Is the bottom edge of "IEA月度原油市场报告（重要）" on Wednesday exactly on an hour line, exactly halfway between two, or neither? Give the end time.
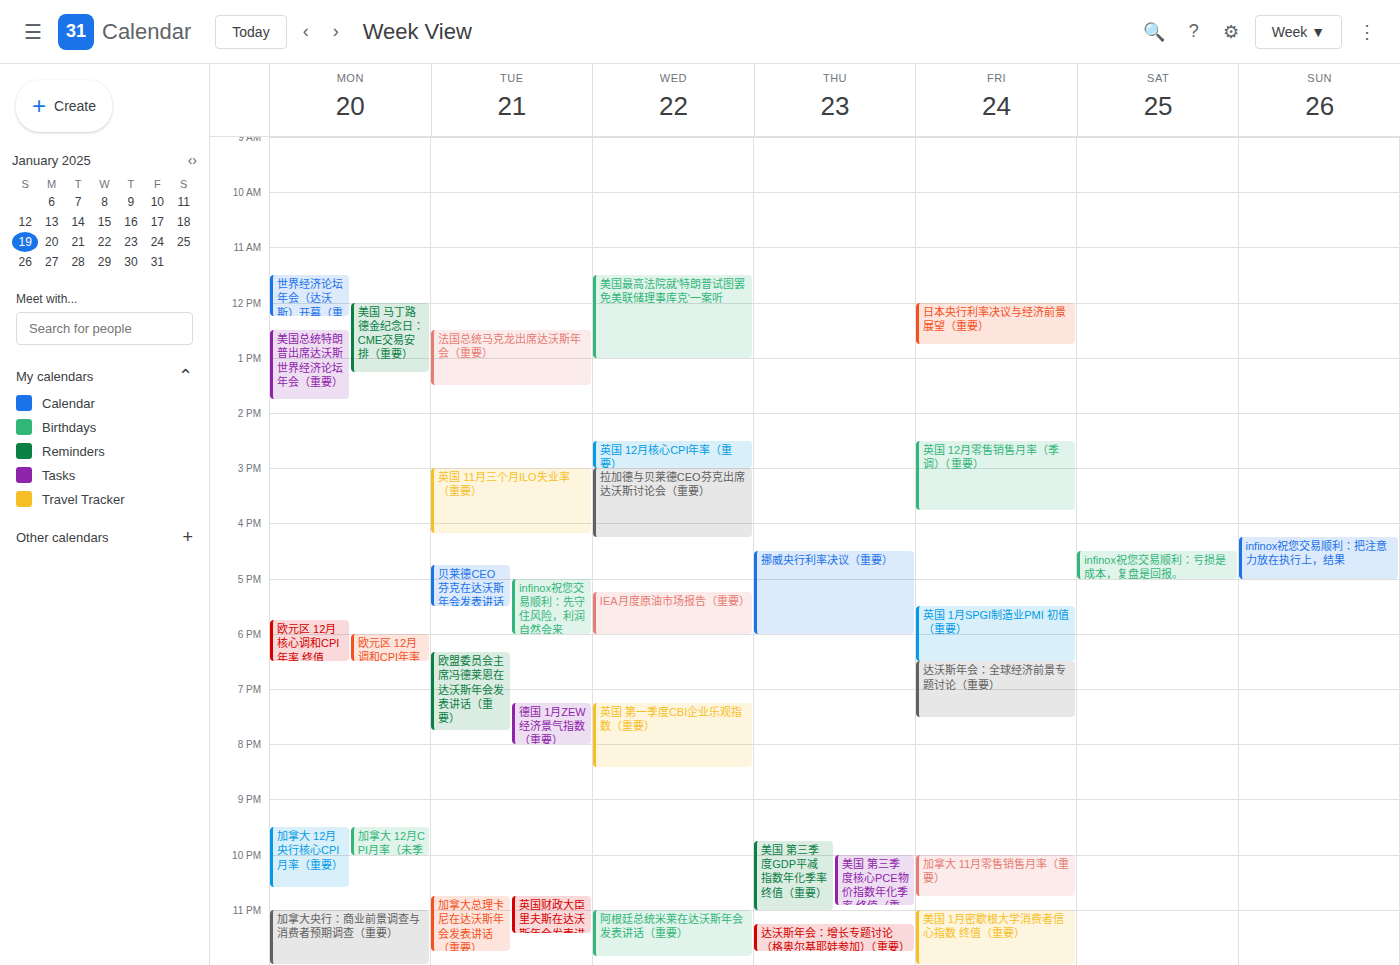
6:00 PM -- exactly on the 6 PM line.